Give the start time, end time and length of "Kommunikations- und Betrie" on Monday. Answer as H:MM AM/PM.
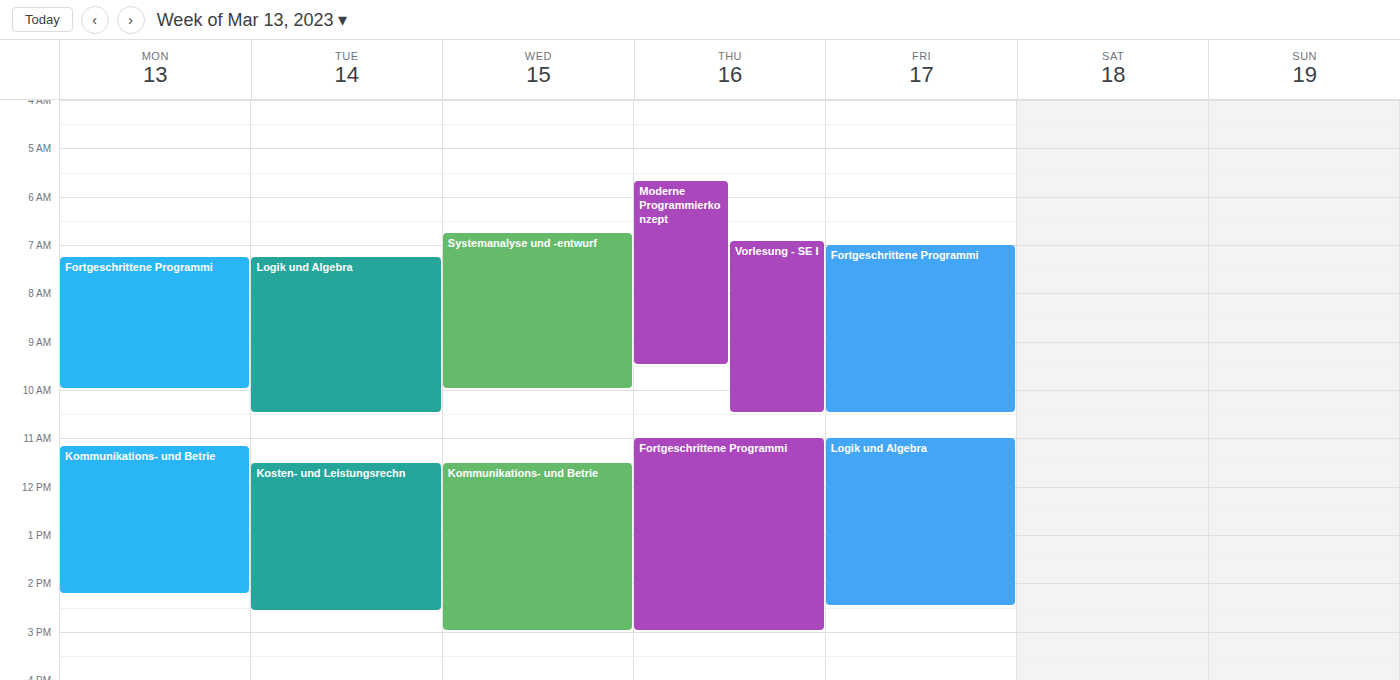
11:10 AM to 2:15 PM, 3 hours 5 minutes